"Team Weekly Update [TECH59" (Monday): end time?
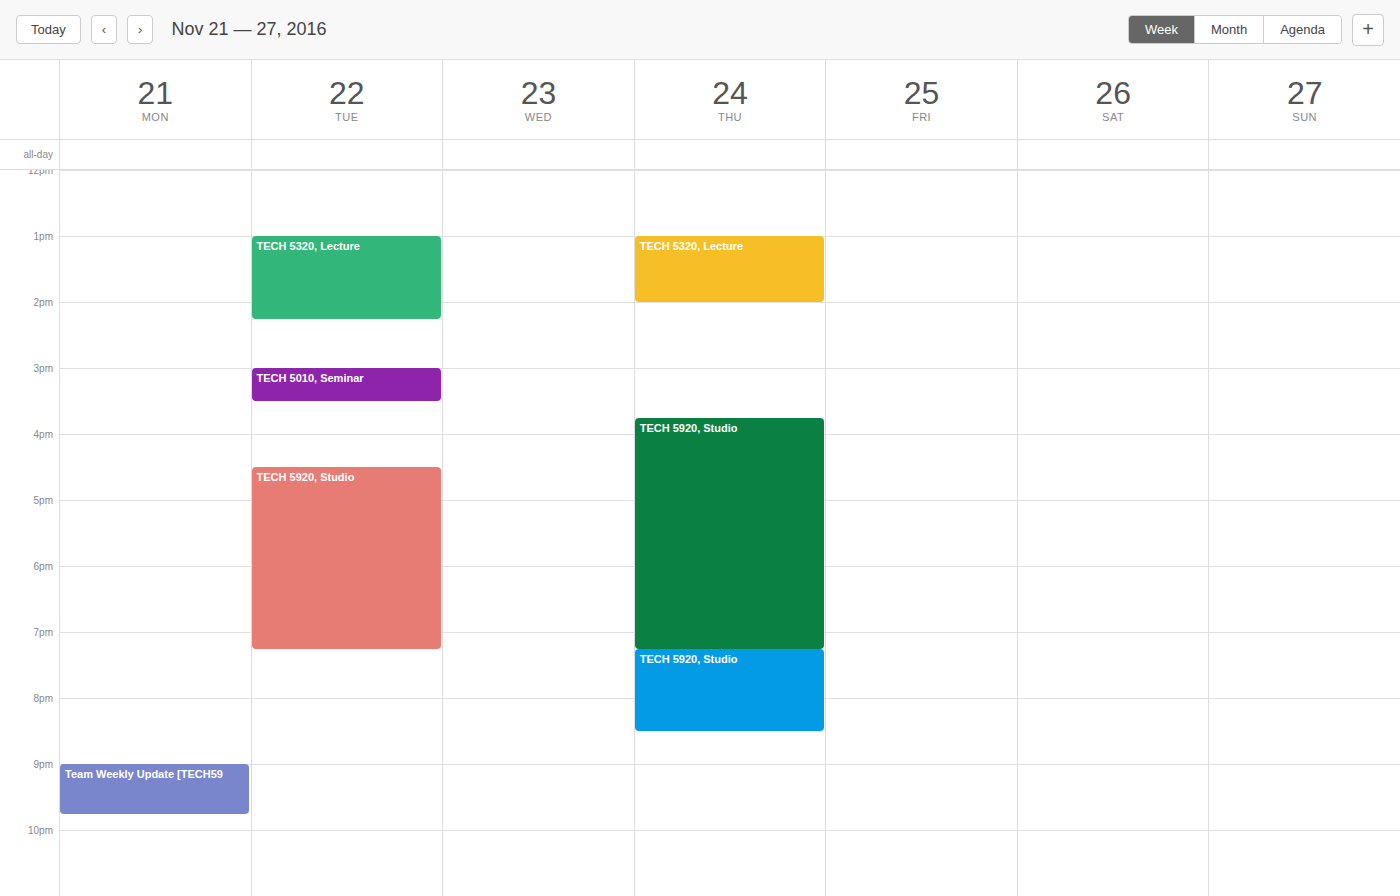
21:45